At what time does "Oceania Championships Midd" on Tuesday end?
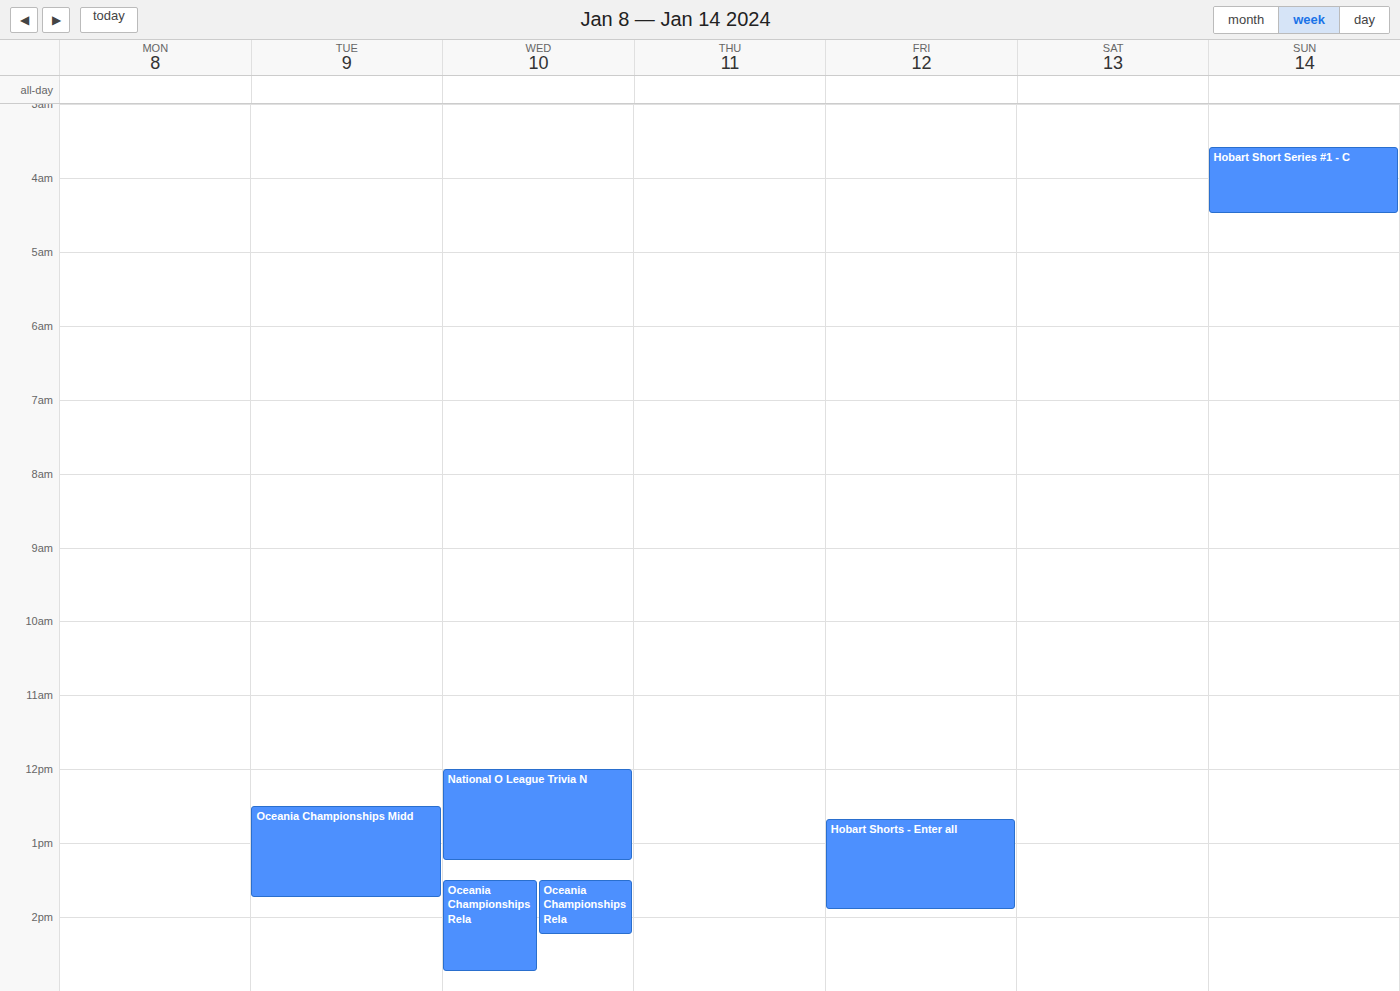
13:45